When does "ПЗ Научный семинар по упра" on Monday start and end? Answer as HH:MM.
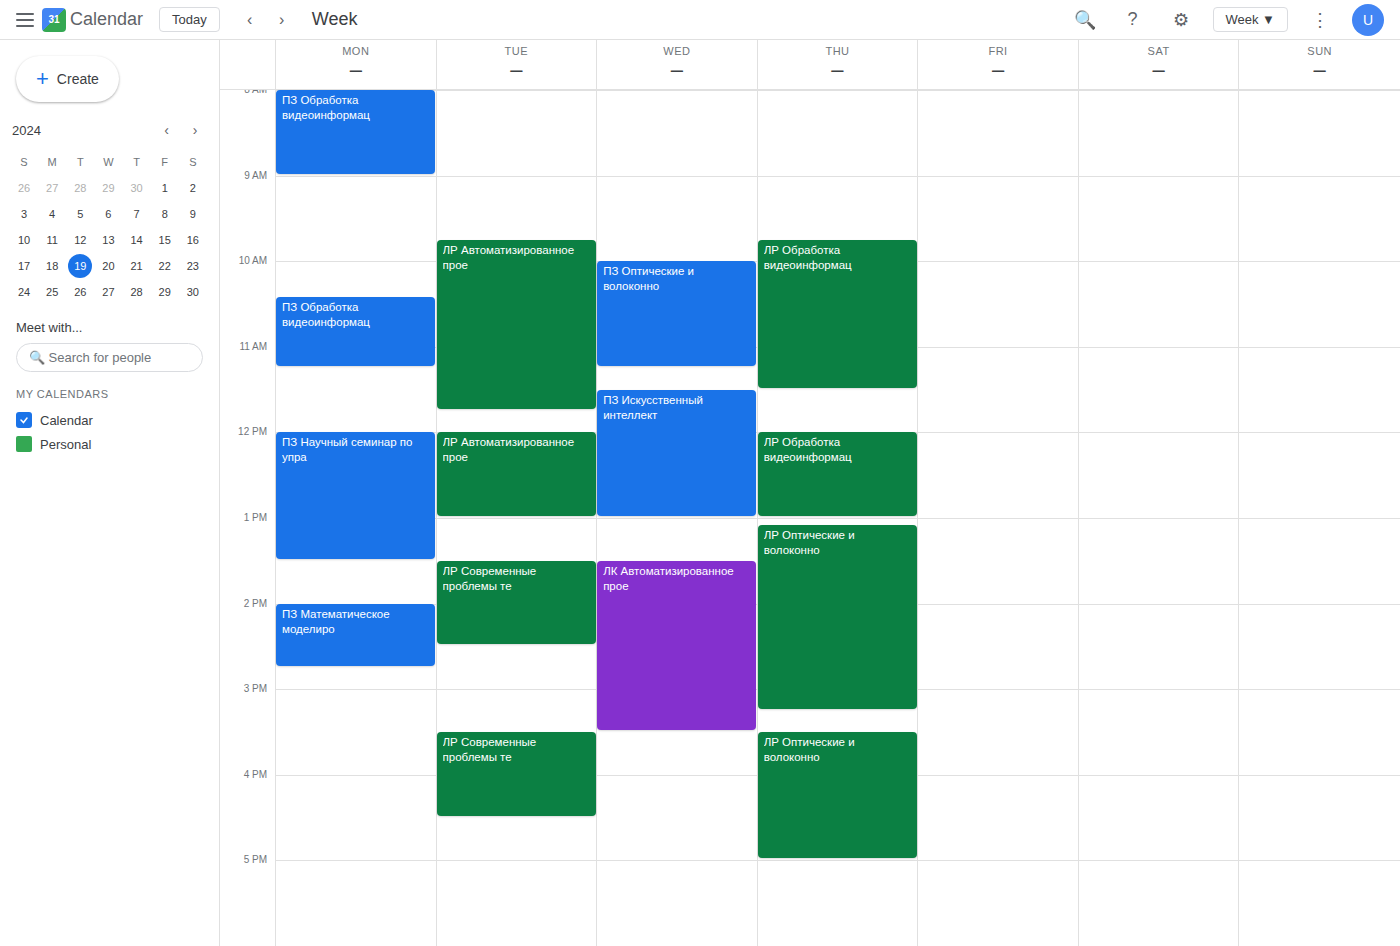
12:00 to 13:30